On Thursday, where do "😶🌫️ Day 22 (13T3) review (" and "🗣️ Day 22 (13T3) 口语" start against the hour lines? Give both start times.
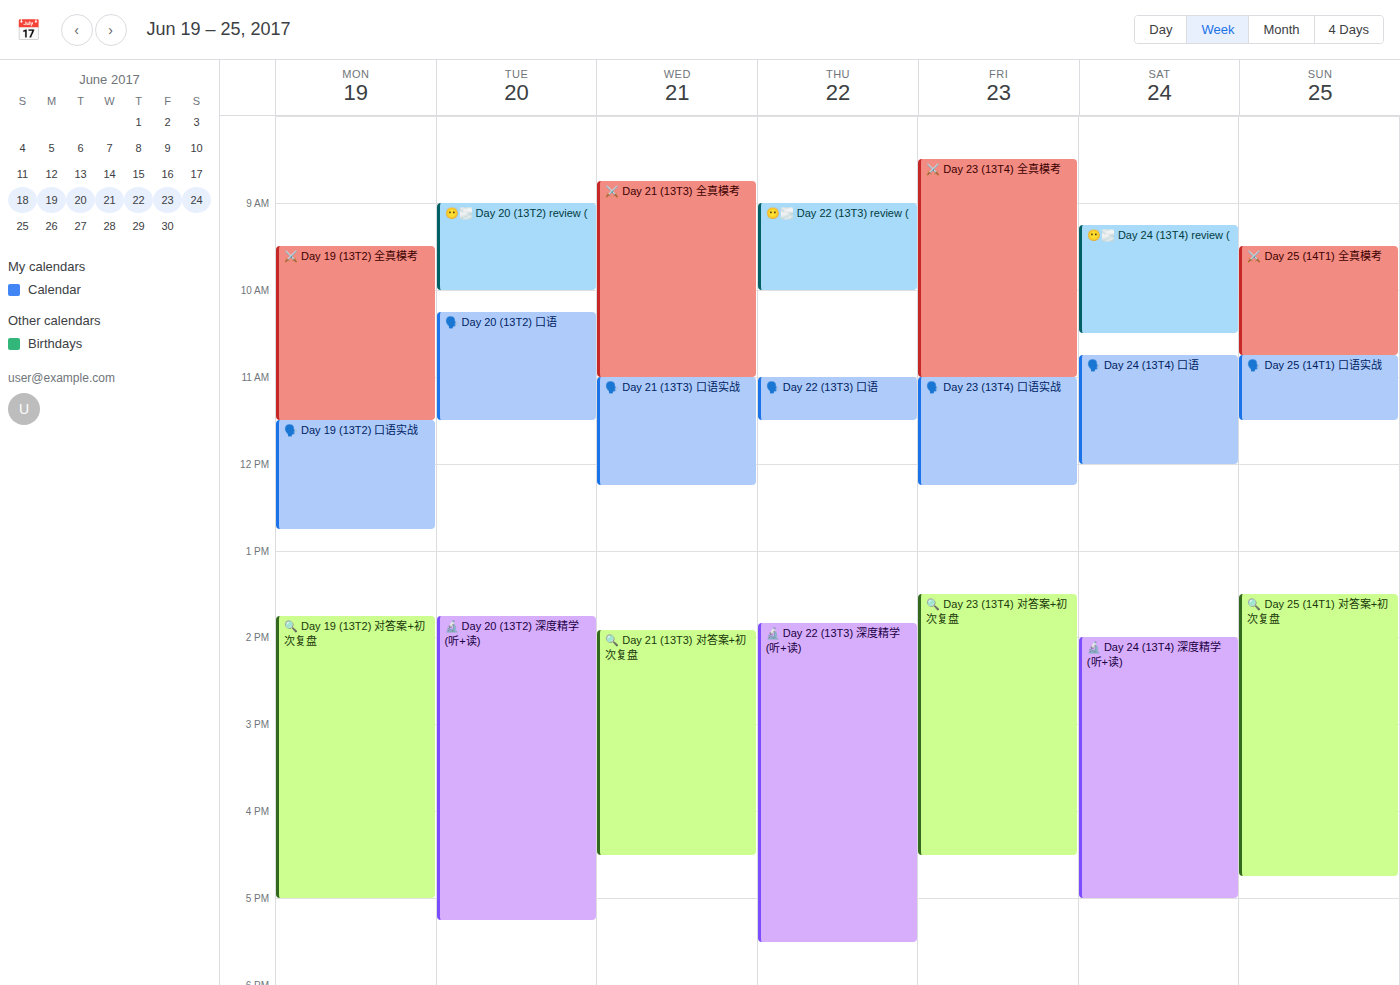
"😶🌫️ Day 22 (13T3) review (": 9:00 AM, exactly on the 9 AM line. "🗣️ Day 22 (13T3) 口语": 11:00 AM, exactly on the 11 AM line.